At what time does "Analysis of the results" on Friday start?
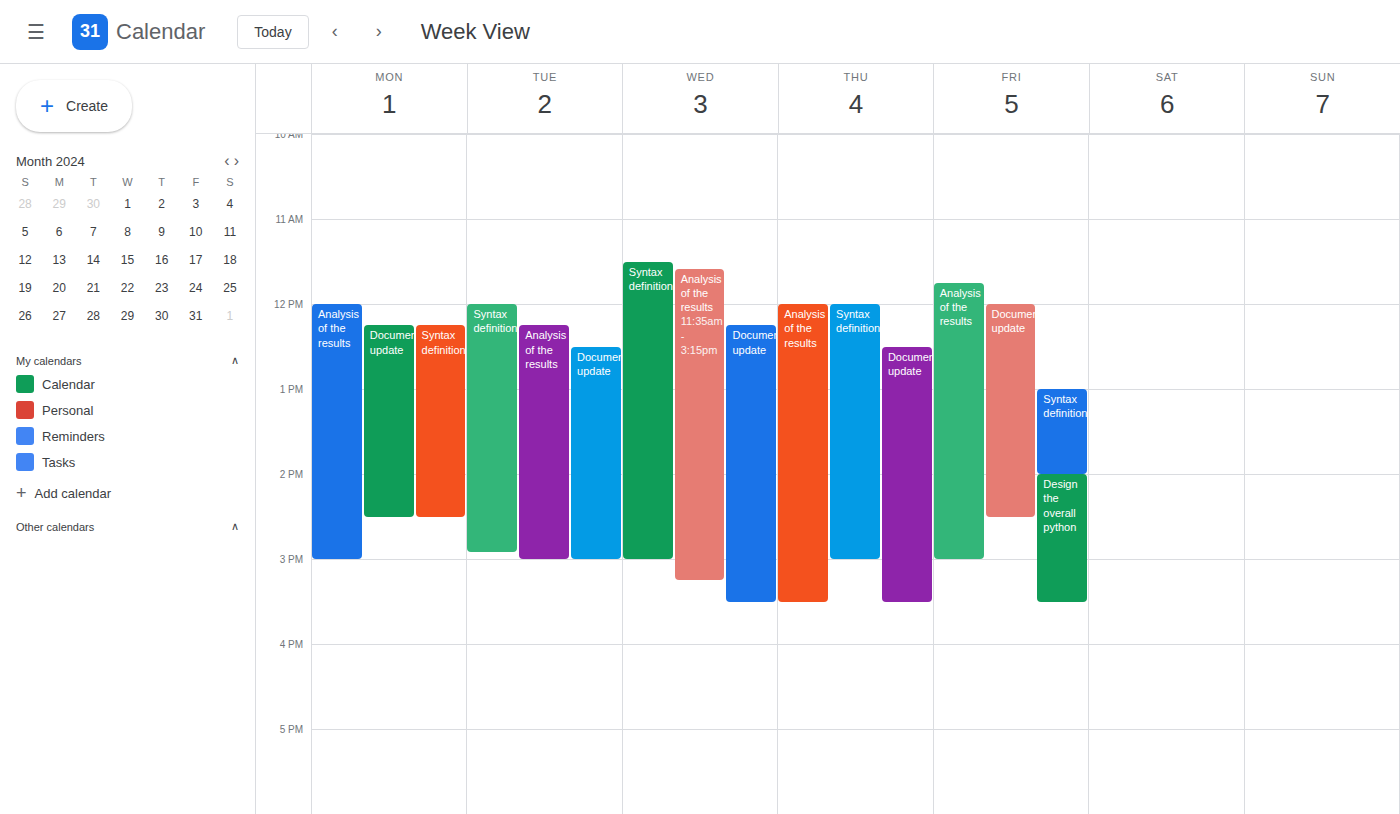
11:45 AM